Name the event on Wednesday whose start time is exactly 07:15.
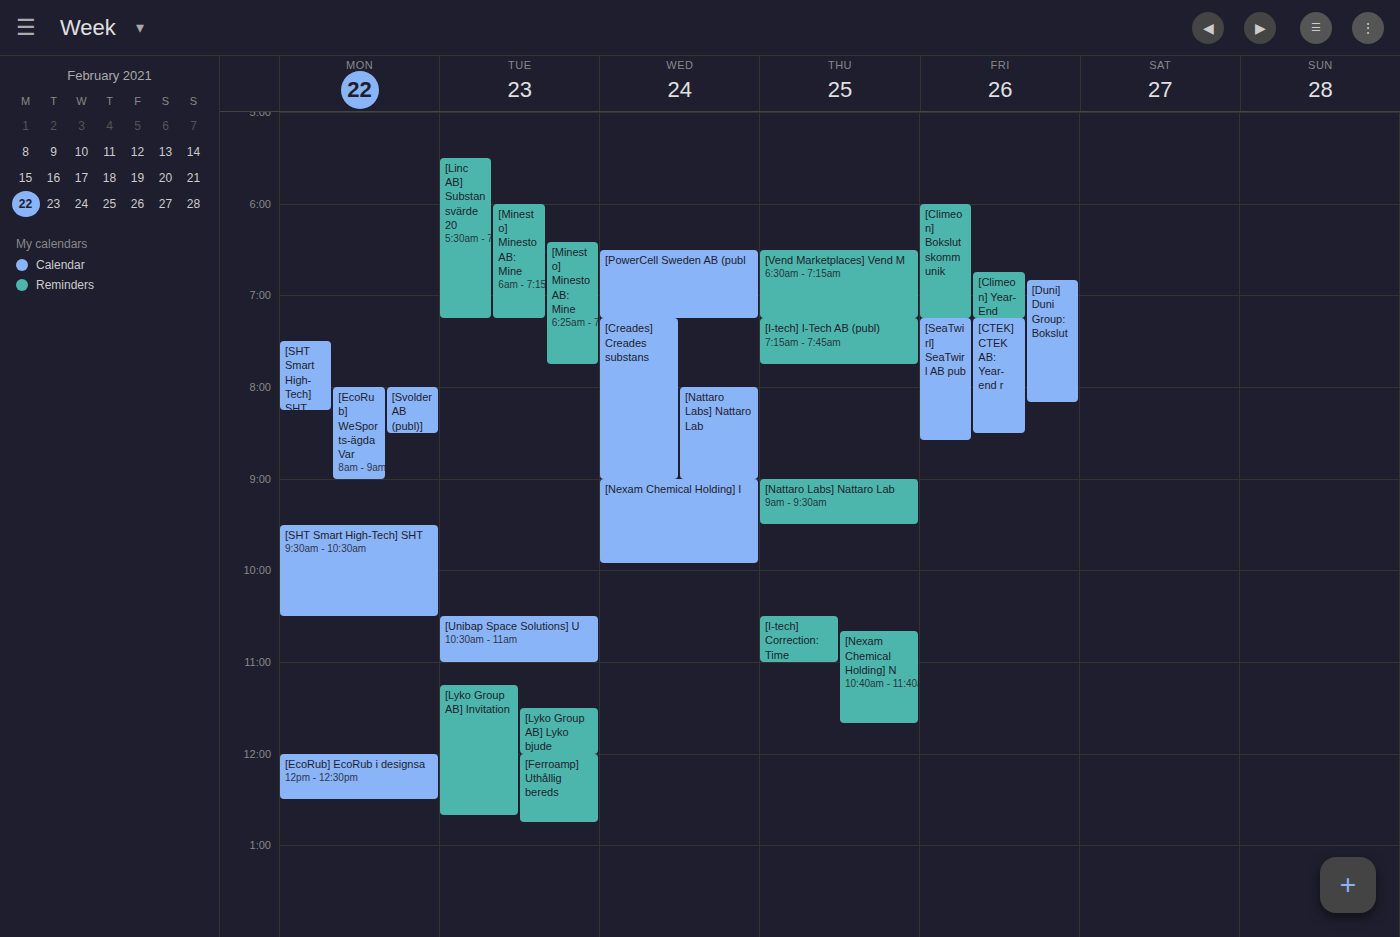
"[Creades] Creades substans"